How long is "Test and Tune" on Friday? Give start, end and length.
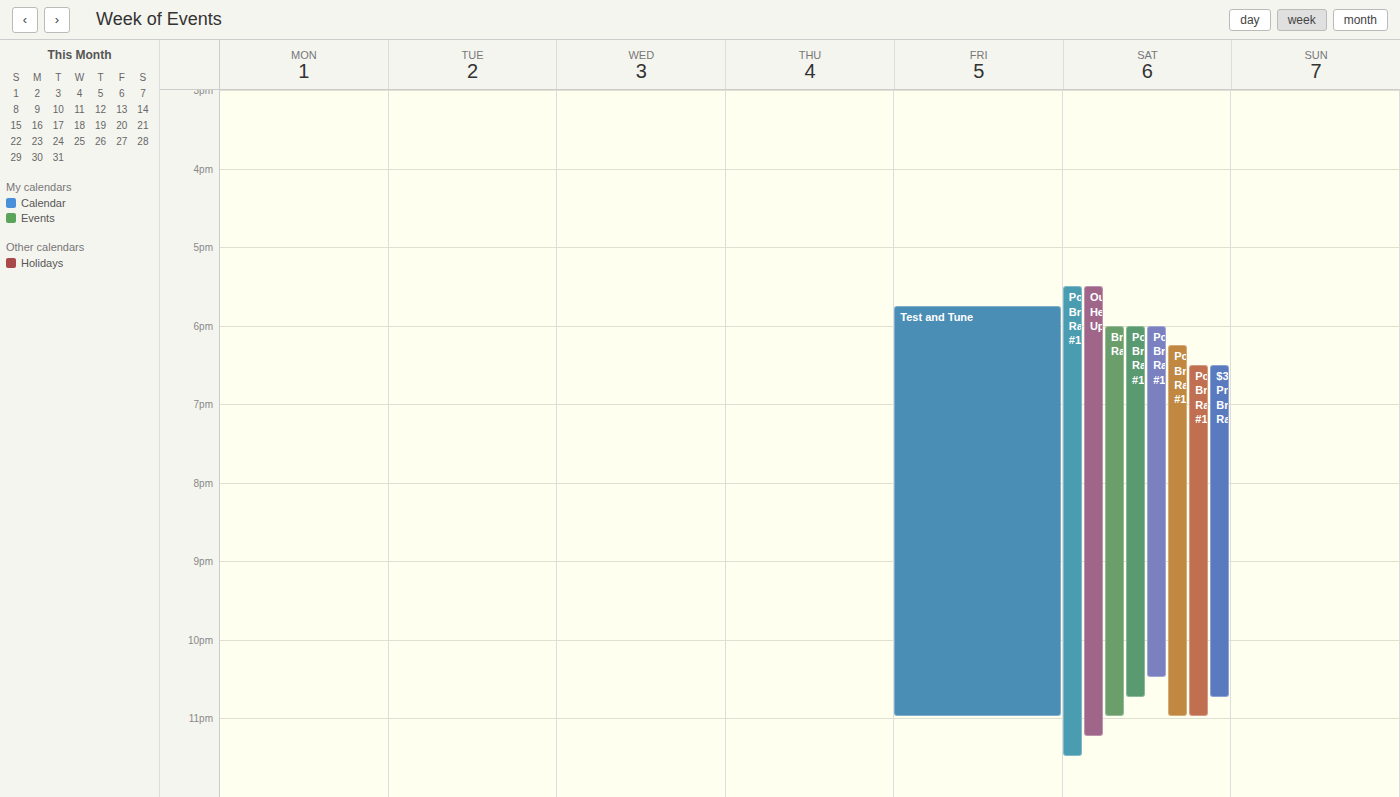
5:45 PM to 11:00 PM, 5 hours 15 minutes